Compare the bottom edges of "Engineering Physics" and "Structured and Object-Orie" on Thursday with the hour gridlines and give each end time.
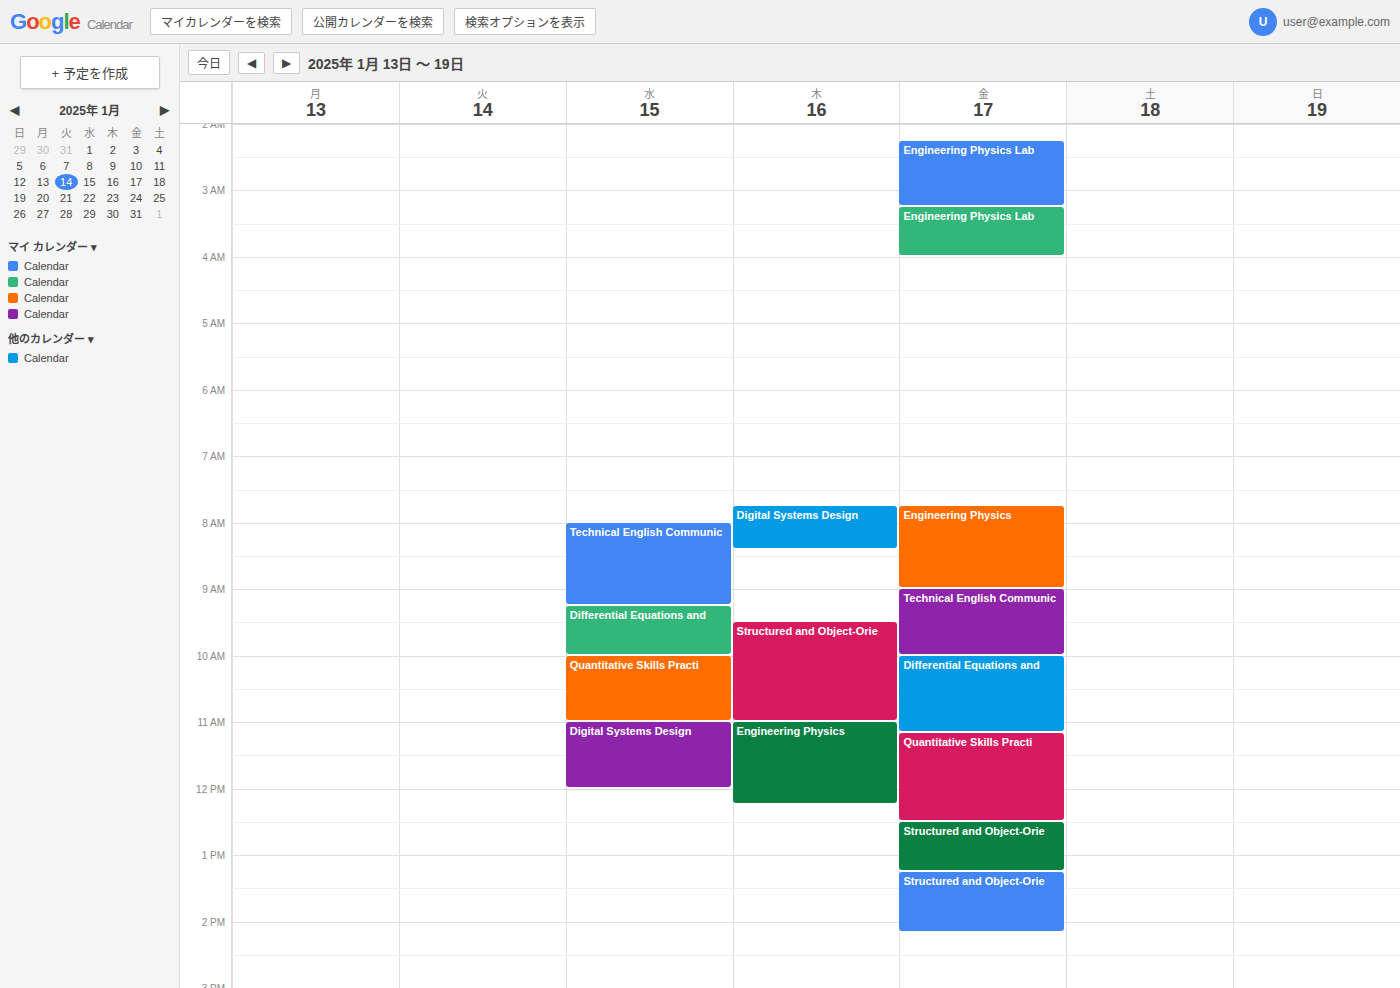
"Engineering Physics": 12:15, neither: a quarter of the way from the 12:00 line to the 13:00 line. "Structured and Object-Orie": 11:00, exactly on the 11:00 line.